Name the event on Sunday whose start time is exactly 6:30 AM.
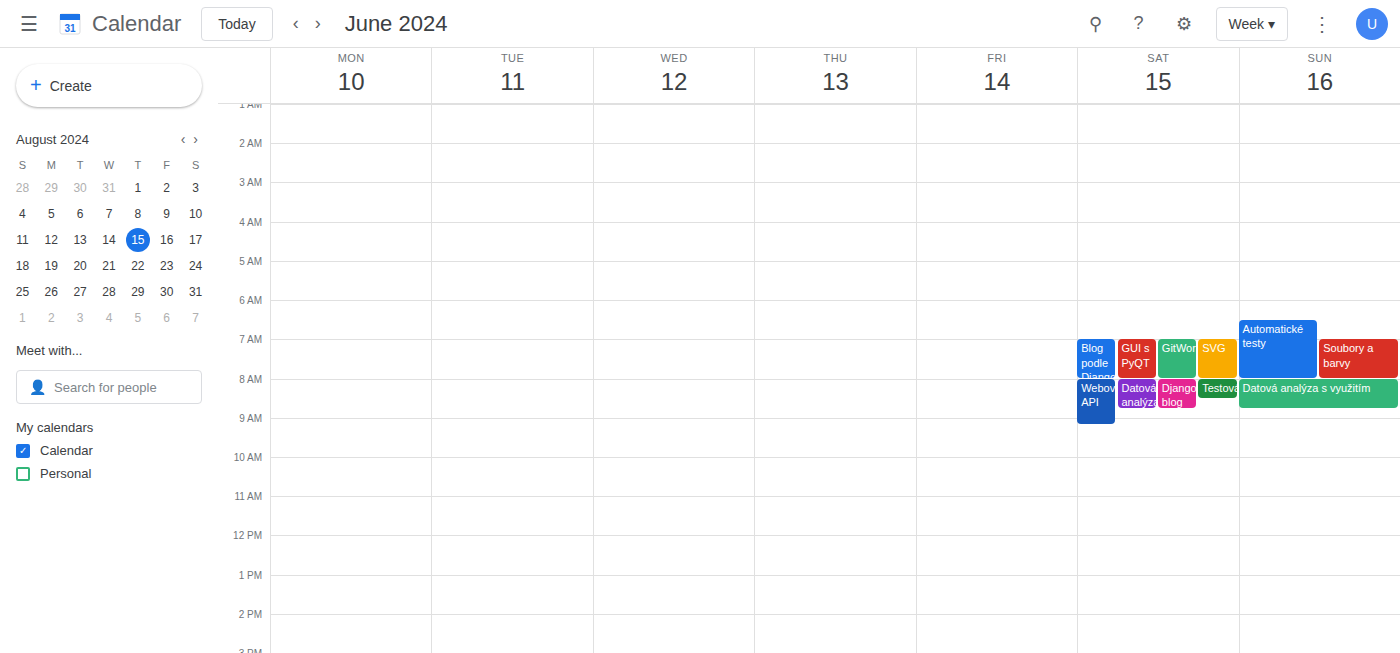
"Automatické testy"